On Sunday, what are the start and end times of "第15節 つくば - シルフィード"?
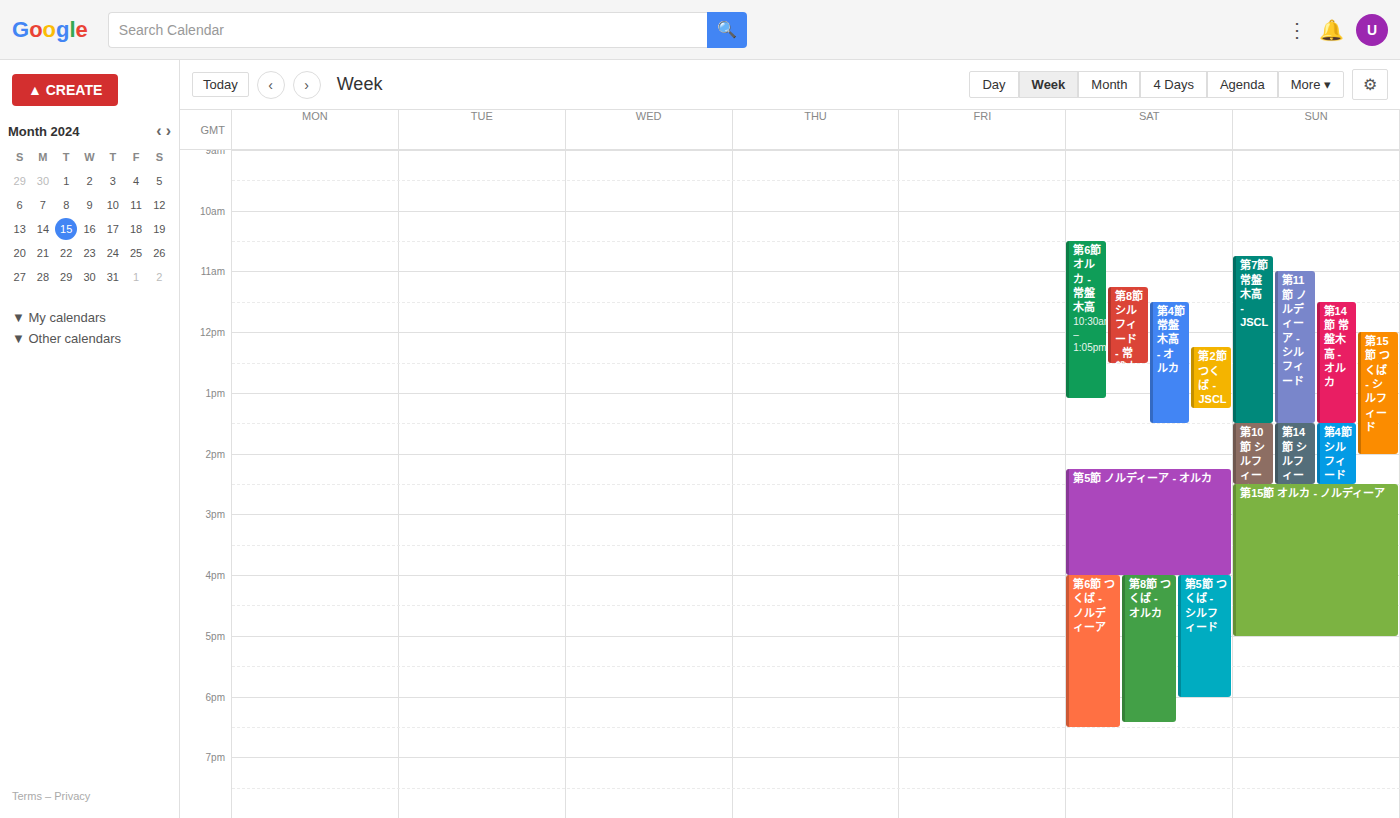
12:00 PM to 2:00 PM